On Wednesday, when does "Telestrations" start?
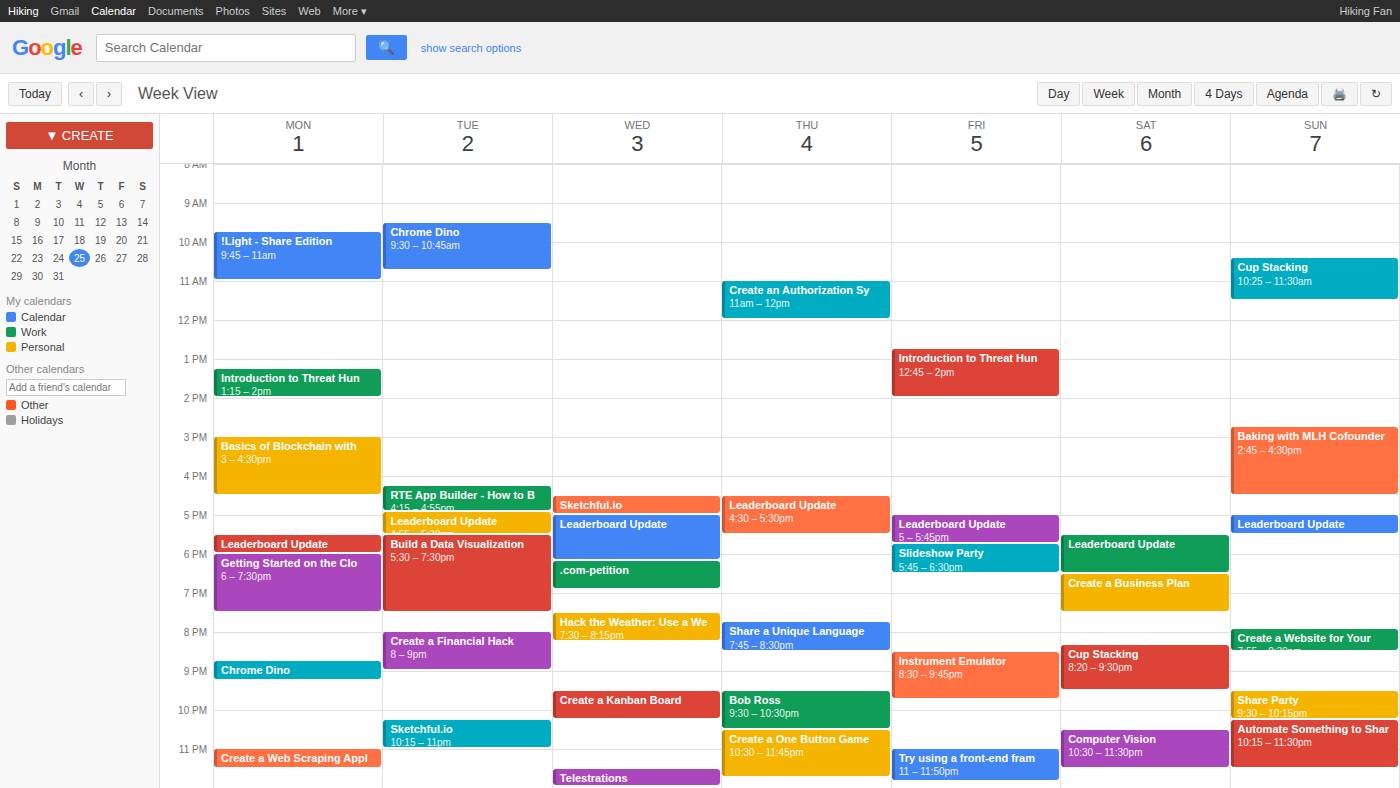
11:30 PM